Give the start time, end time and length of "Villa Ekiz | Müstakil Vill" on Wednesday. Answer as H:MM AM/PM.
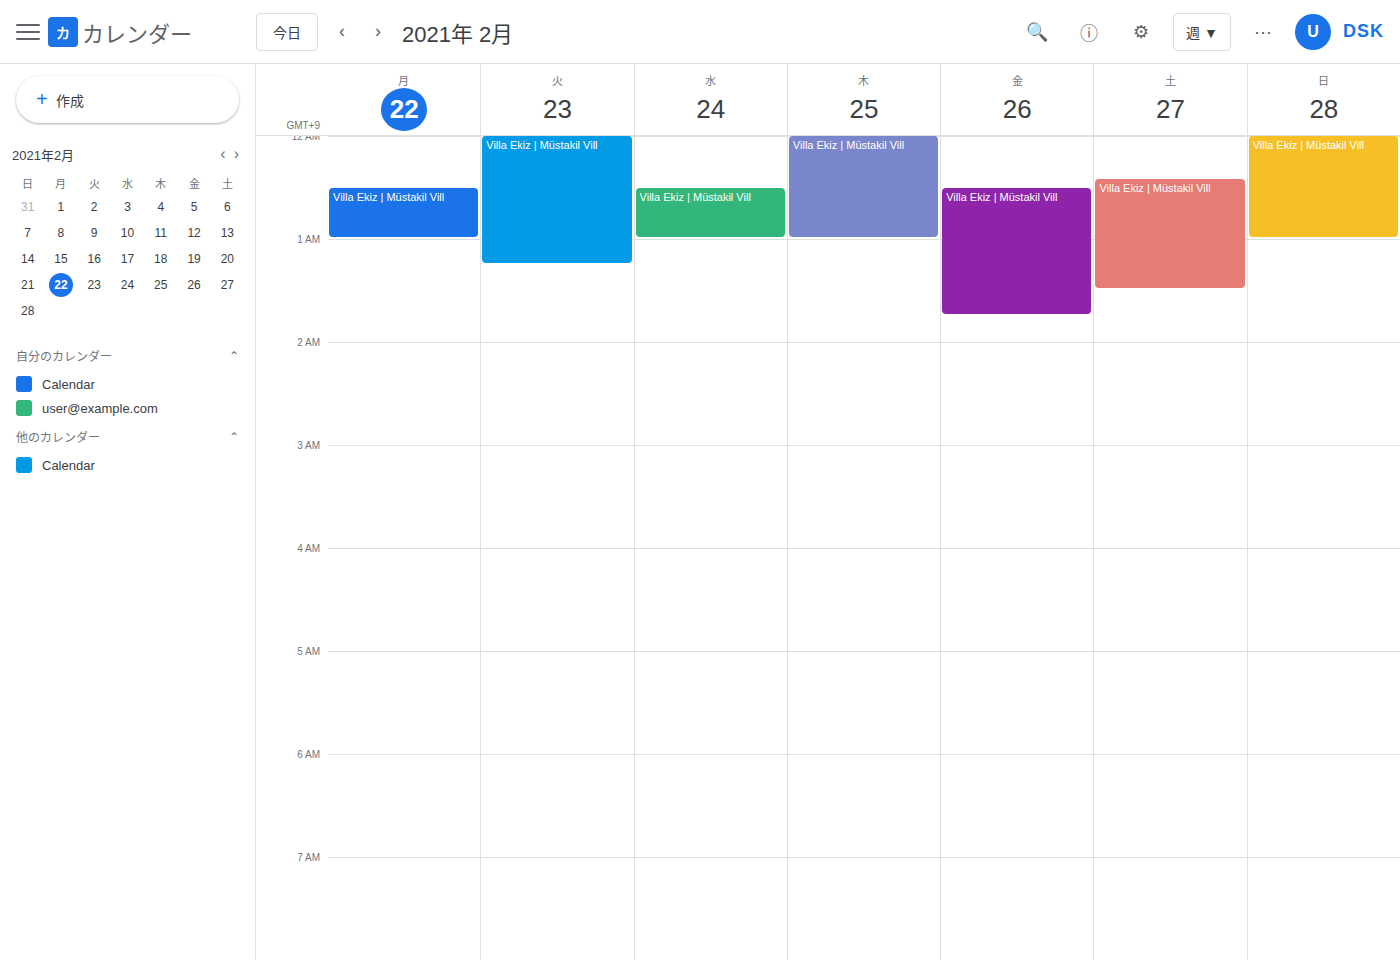
12:30 AM to 1:00 AM, 30 minutes